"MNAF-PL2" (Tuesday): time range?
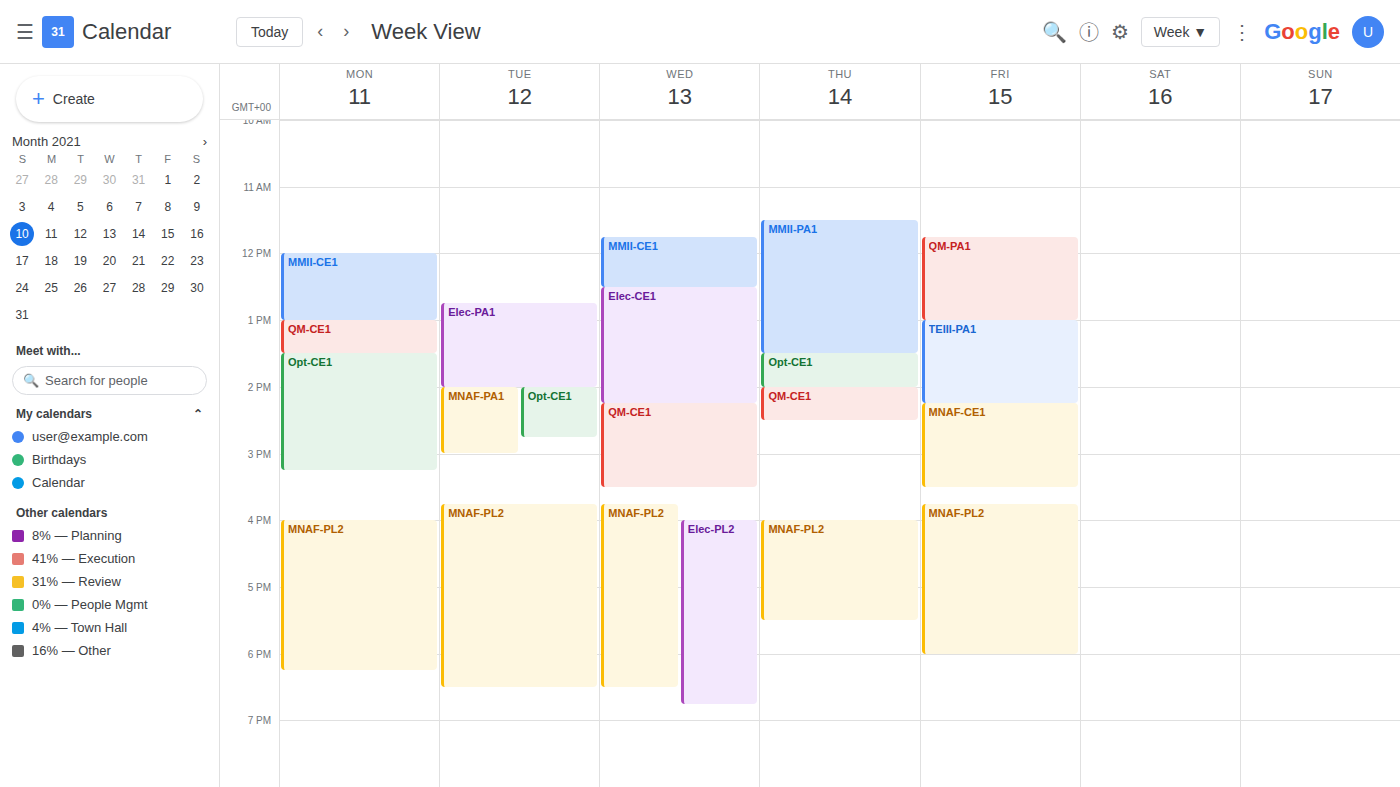
3:45 PM to 6:30 PM